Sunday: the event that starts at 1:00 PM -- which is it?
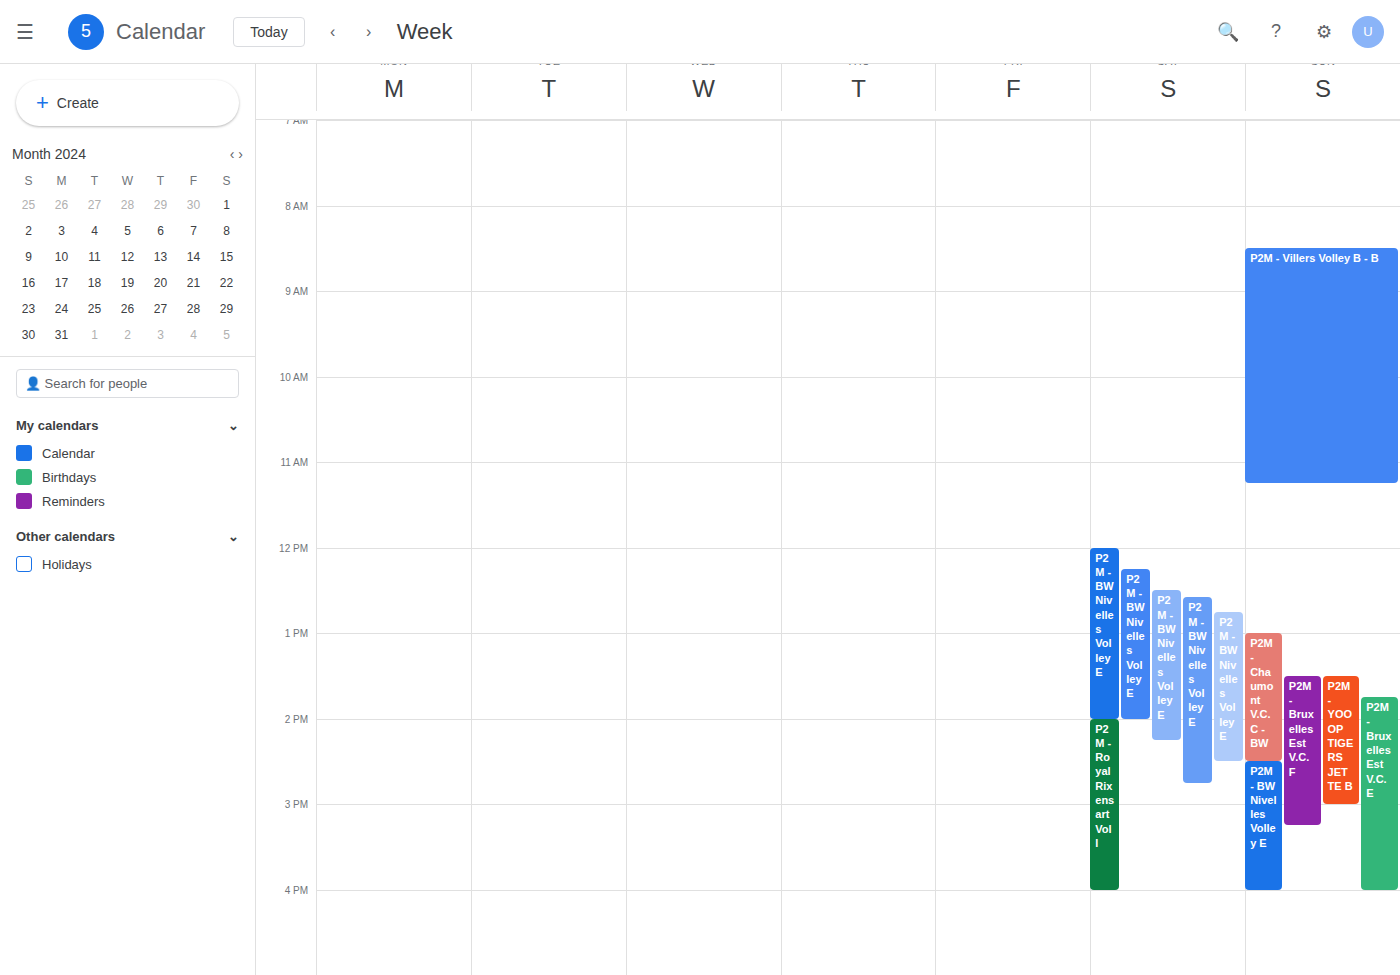
"P2M - Chaumont V.C. C - BW"